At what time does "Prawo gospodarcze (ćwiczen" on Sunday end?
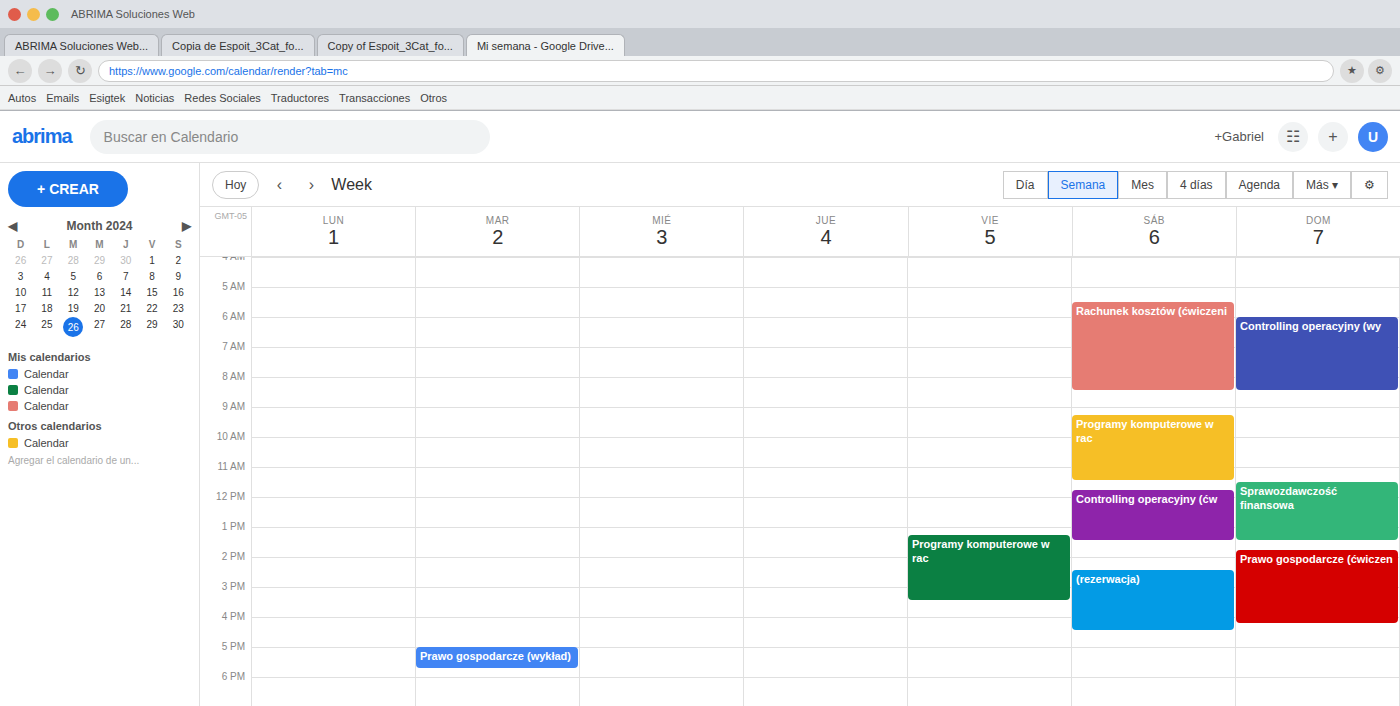
4:15 PM